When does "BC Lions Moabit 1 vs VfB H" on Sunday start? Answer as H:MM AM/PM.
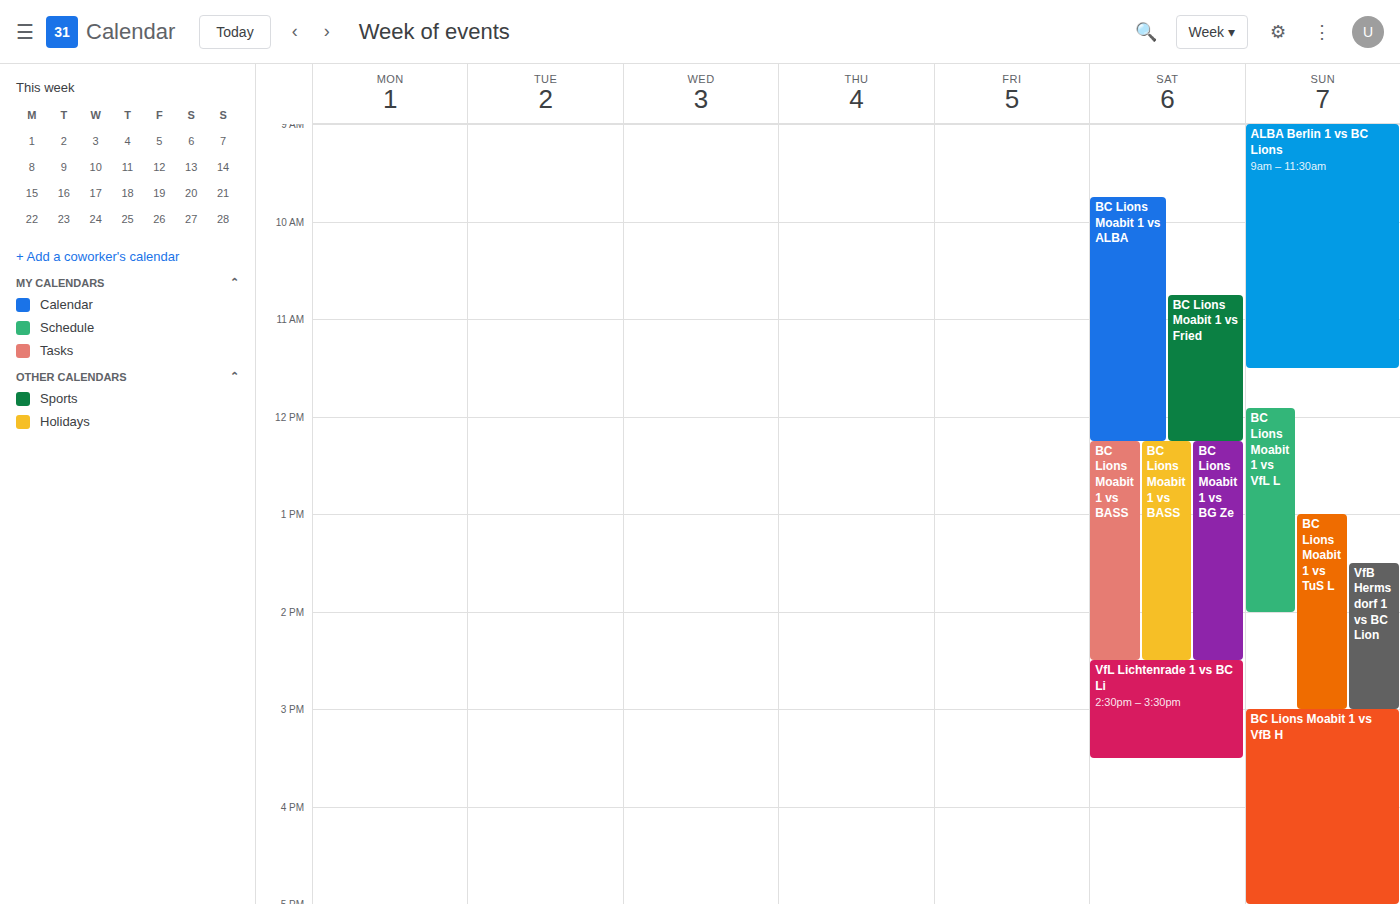
3:00 PM